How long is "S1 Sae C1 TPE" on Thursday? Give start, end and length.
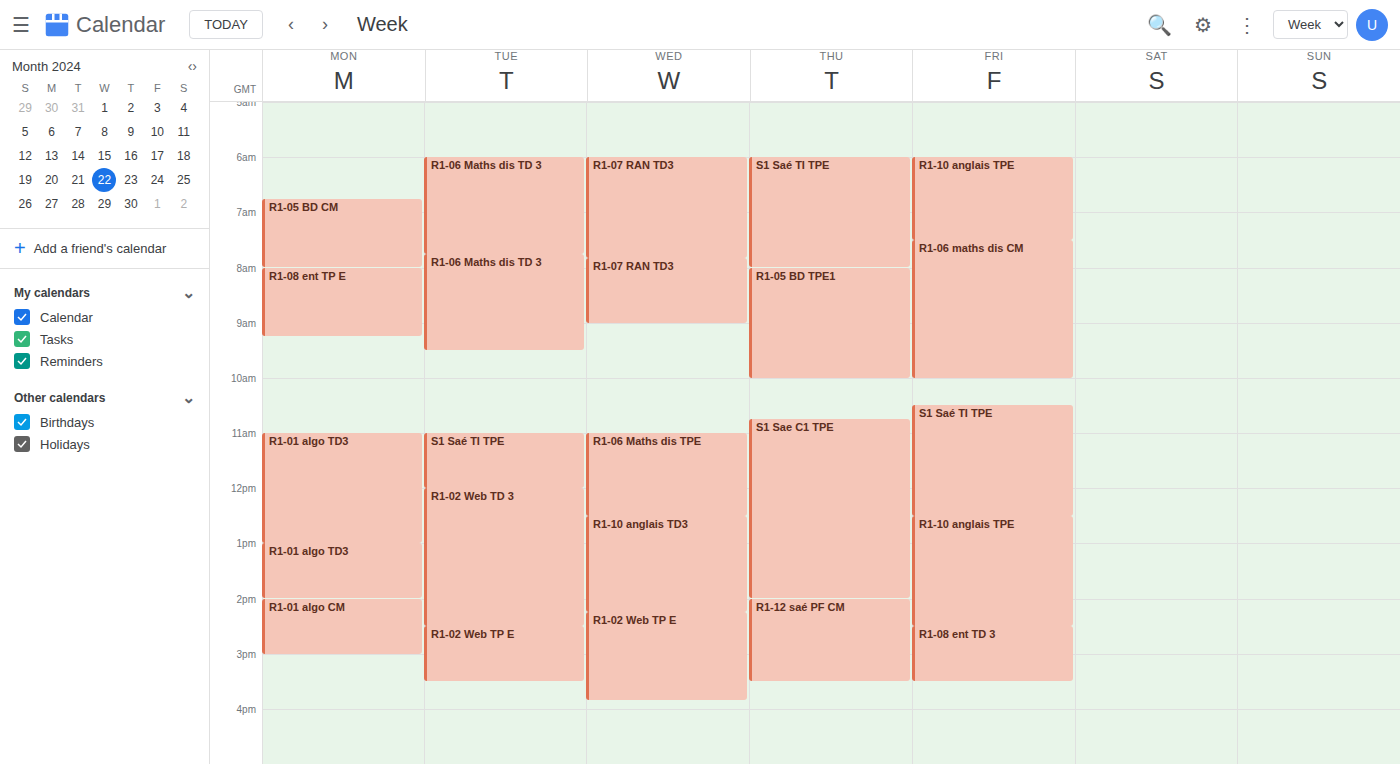
10:45 AM to 2:00 PM, 3 hours 15 minutes